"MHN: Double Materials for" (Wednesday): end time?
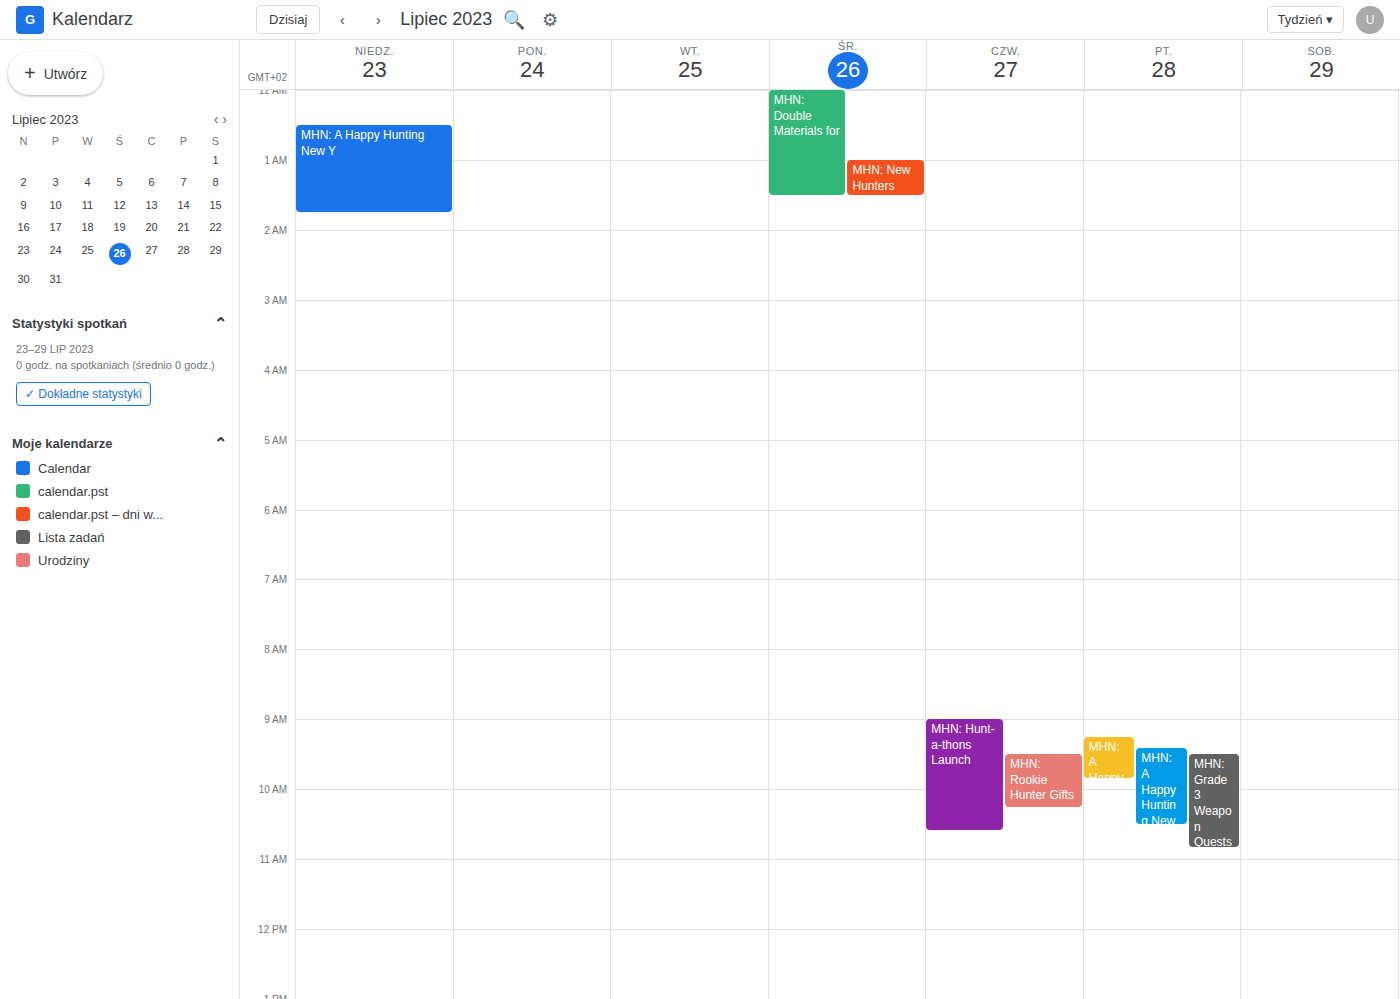
1:30 AM